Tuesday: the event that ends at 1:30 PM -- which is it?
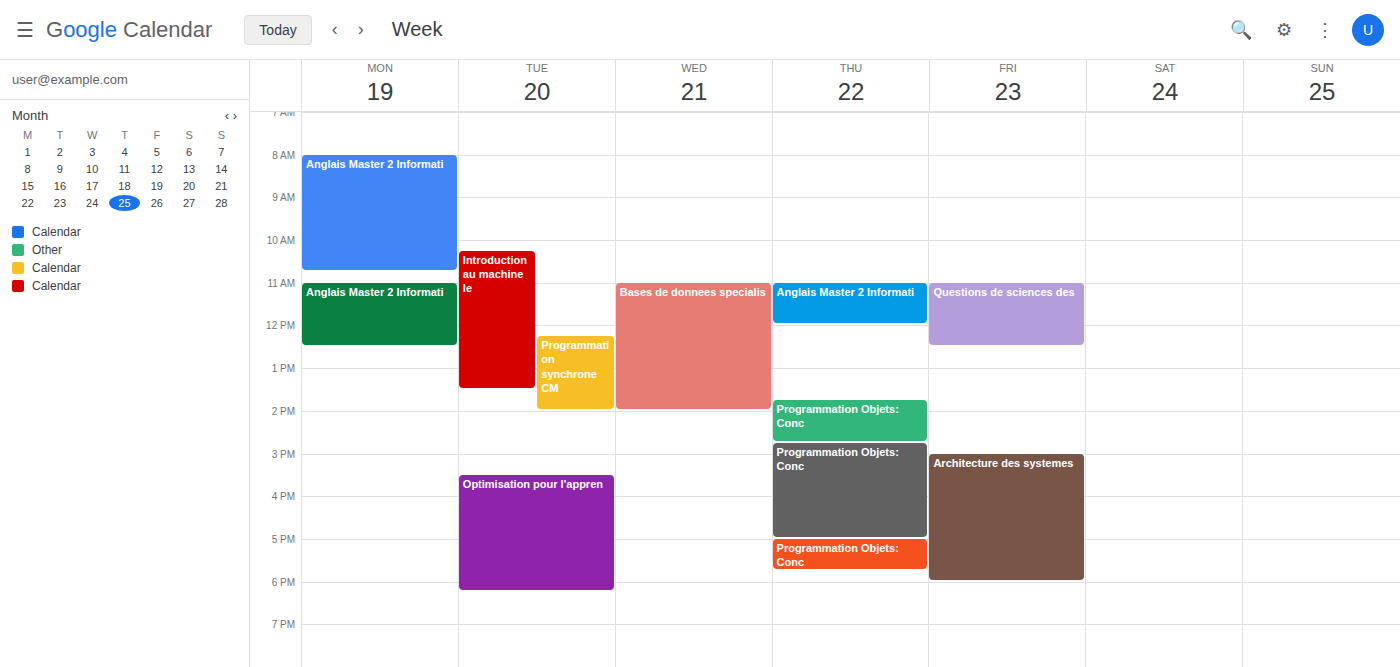
"Introduction au machine le"